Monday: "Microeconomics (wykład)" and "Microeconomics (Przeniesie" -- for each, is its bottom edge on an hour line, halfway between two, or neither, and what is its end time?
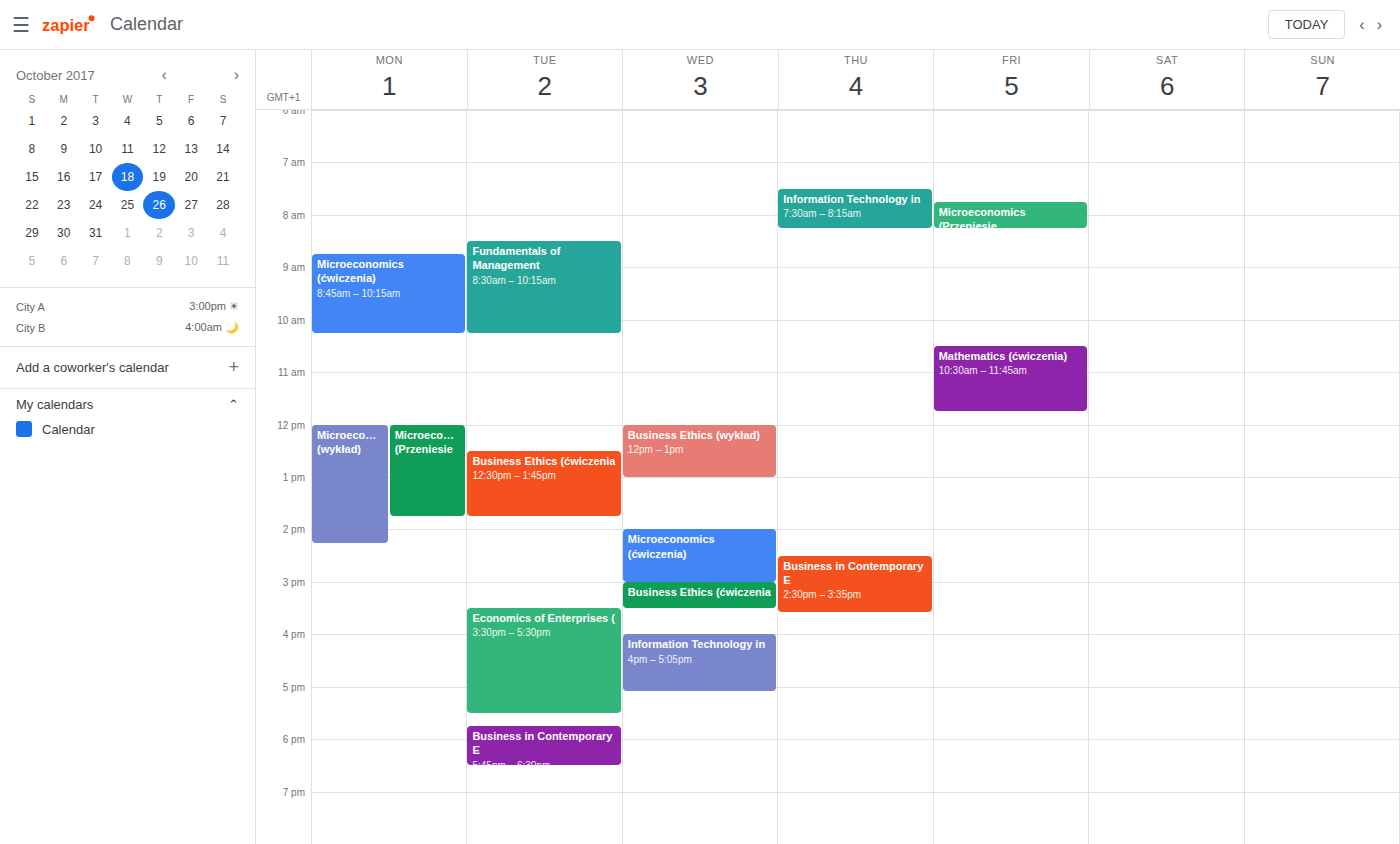
"Microeconomics (wykład)": 2:15 PM, neither: a quarter of the way from the 2 PM line to the 3 PM line. "Microeconomics (Przeniesie": 1:45 PM, neither: three quarters of the way from the 1 PM line to the 2 PM line.